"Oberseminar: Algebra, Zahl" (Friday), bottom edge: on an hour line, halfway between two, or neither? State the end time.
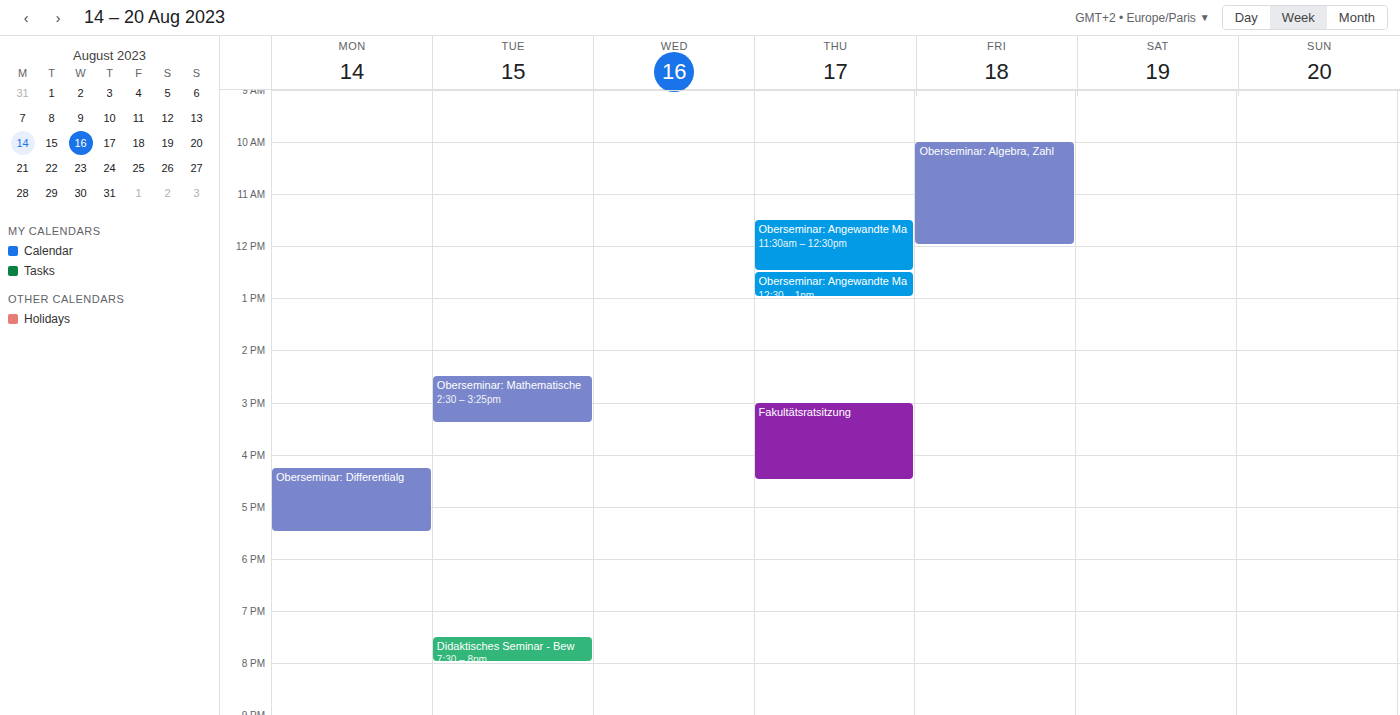
12:00 -- exactly on the 12:00 line.